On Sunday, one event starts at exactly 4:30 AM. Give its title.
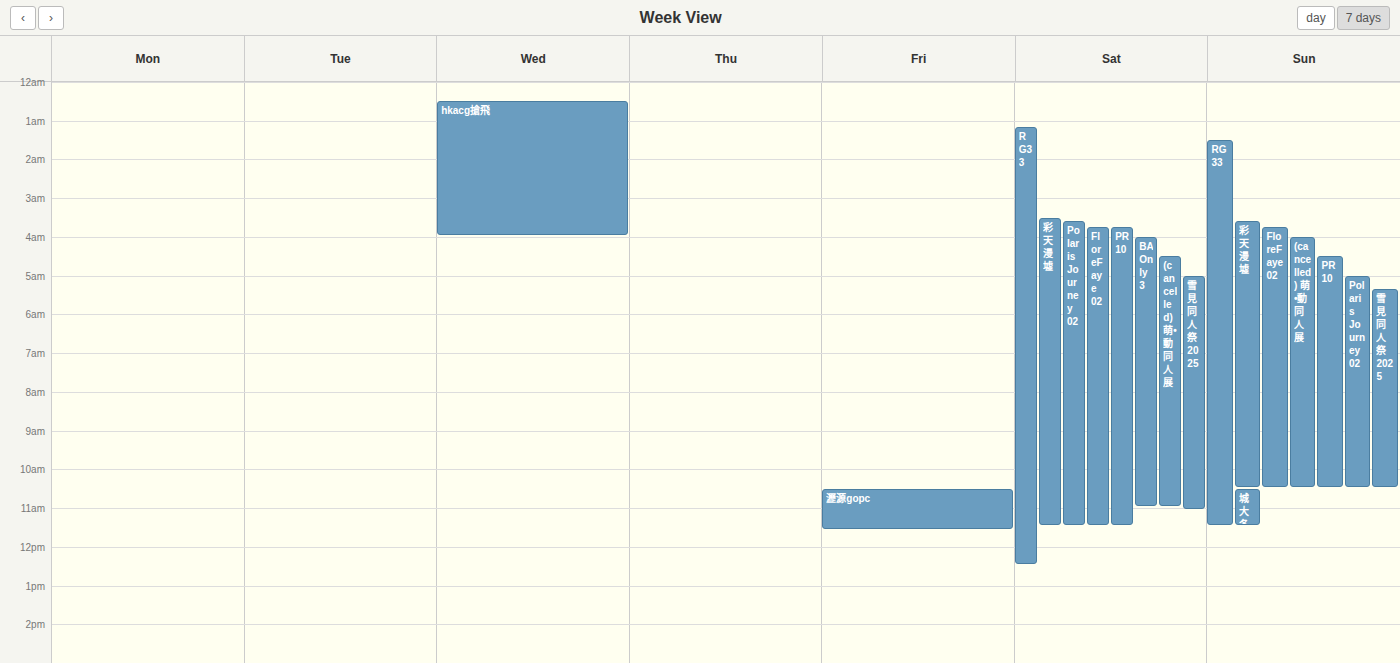
"PR10"